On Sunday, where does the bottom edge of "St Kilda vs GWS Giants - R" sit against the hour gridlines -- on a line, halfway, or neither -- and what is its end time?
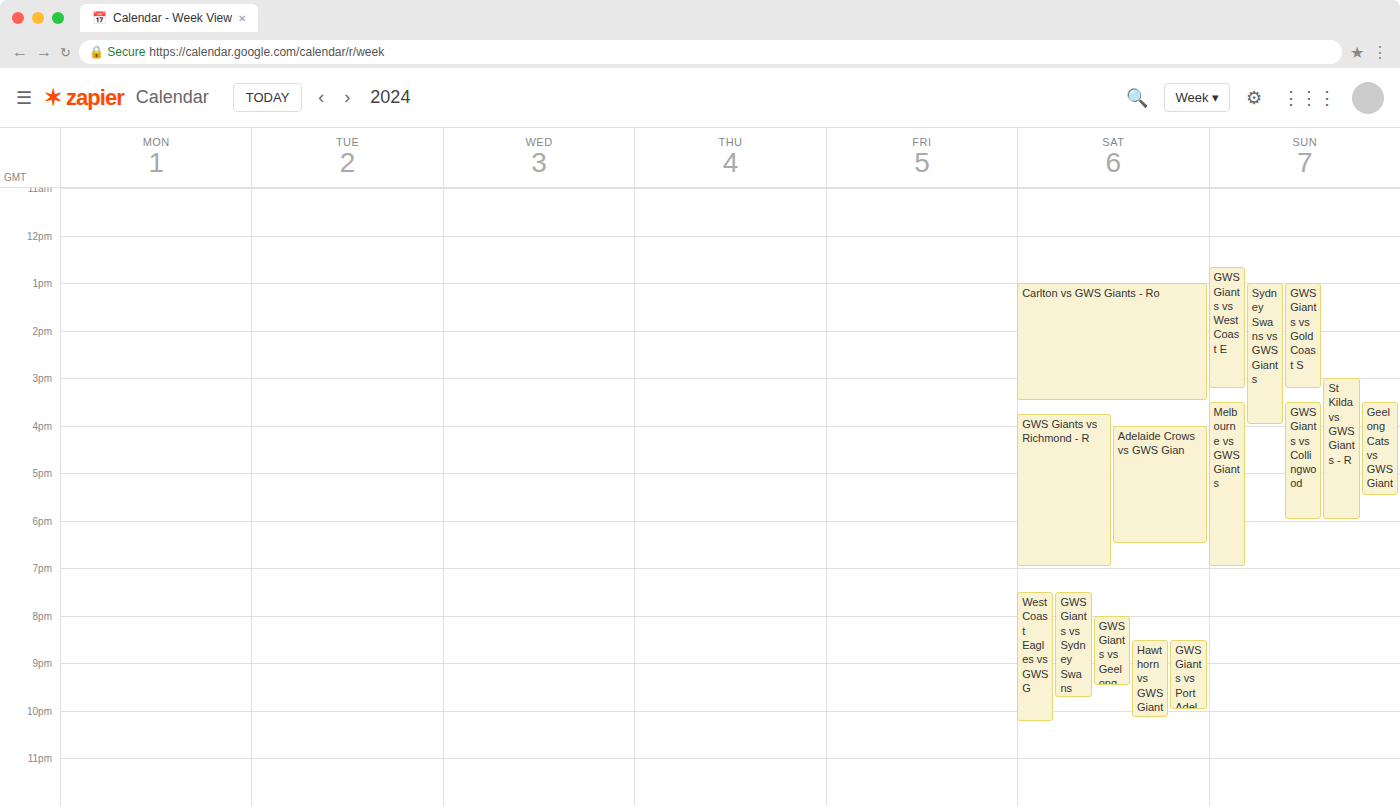
18:00 -- exactly on the 18:00 line.